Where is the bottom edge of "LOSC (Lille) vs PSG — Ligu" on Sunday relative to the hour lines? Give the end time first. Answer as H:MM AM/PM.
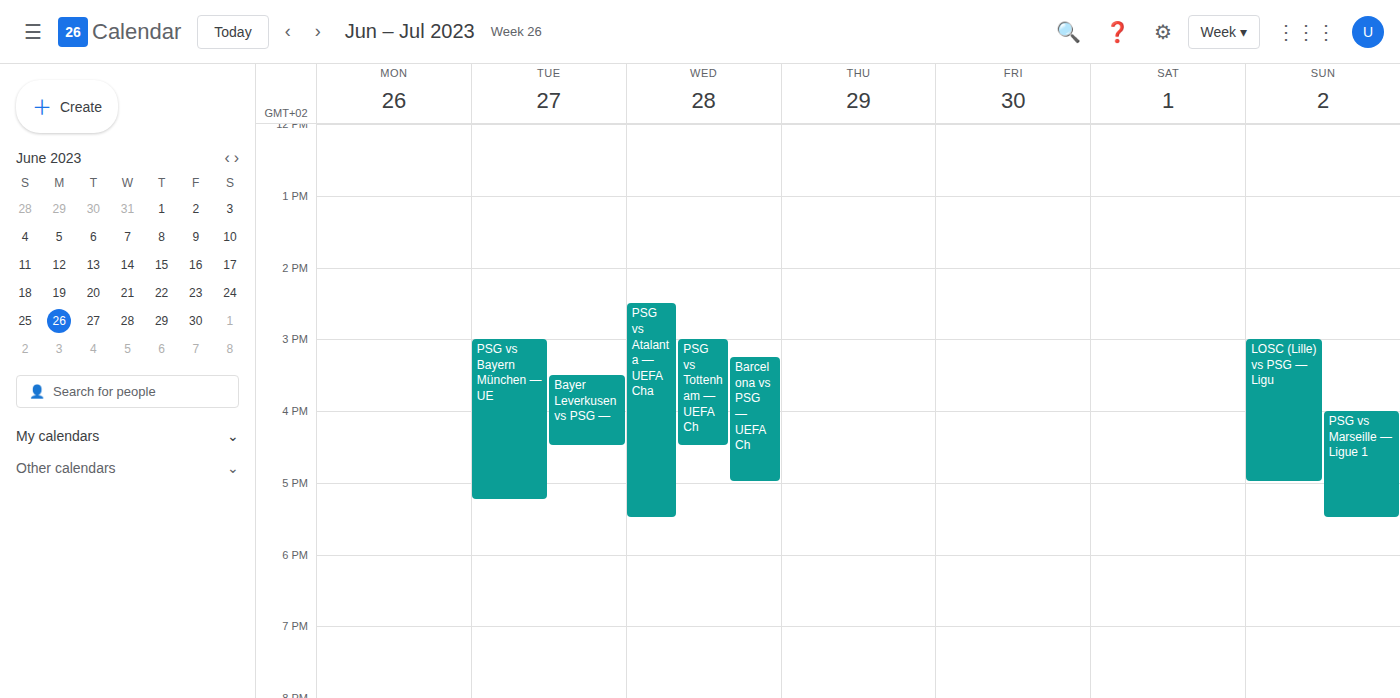
5:00 PM -- exactly on the 5 PM line.